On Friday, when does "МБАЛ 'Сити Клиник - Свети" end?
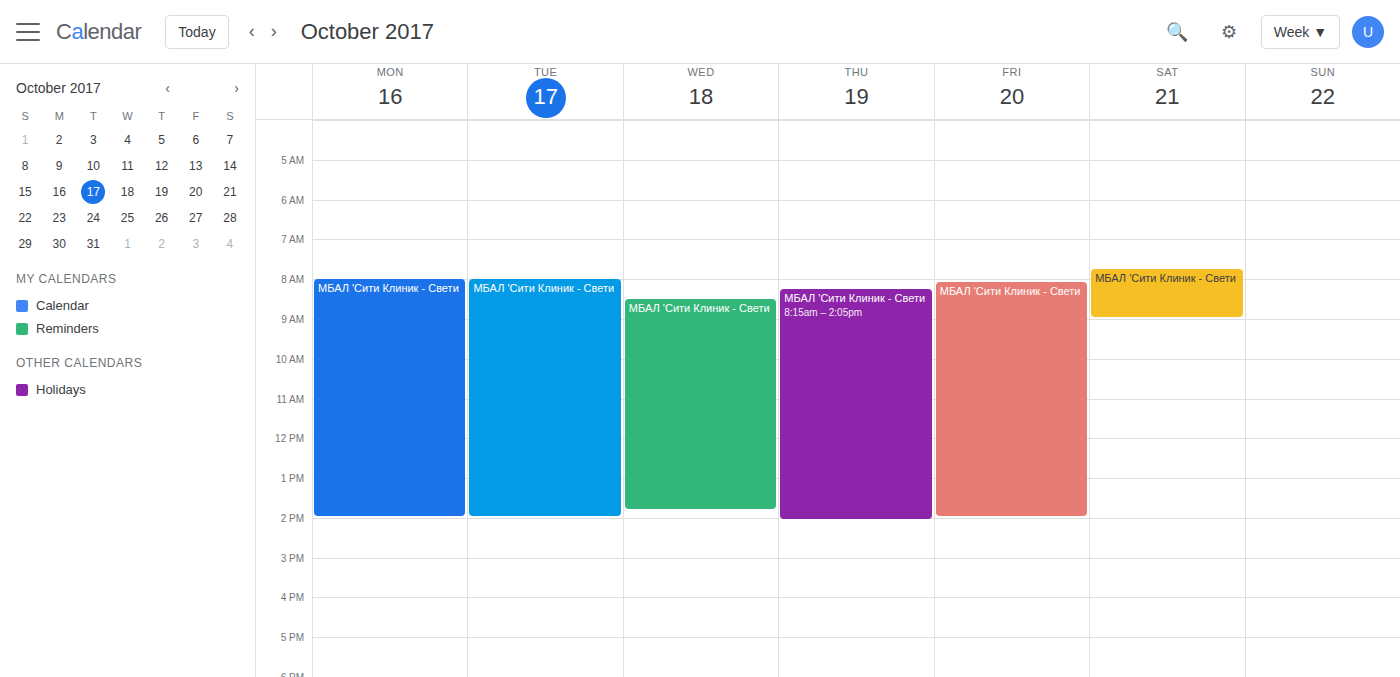
2:00 PM